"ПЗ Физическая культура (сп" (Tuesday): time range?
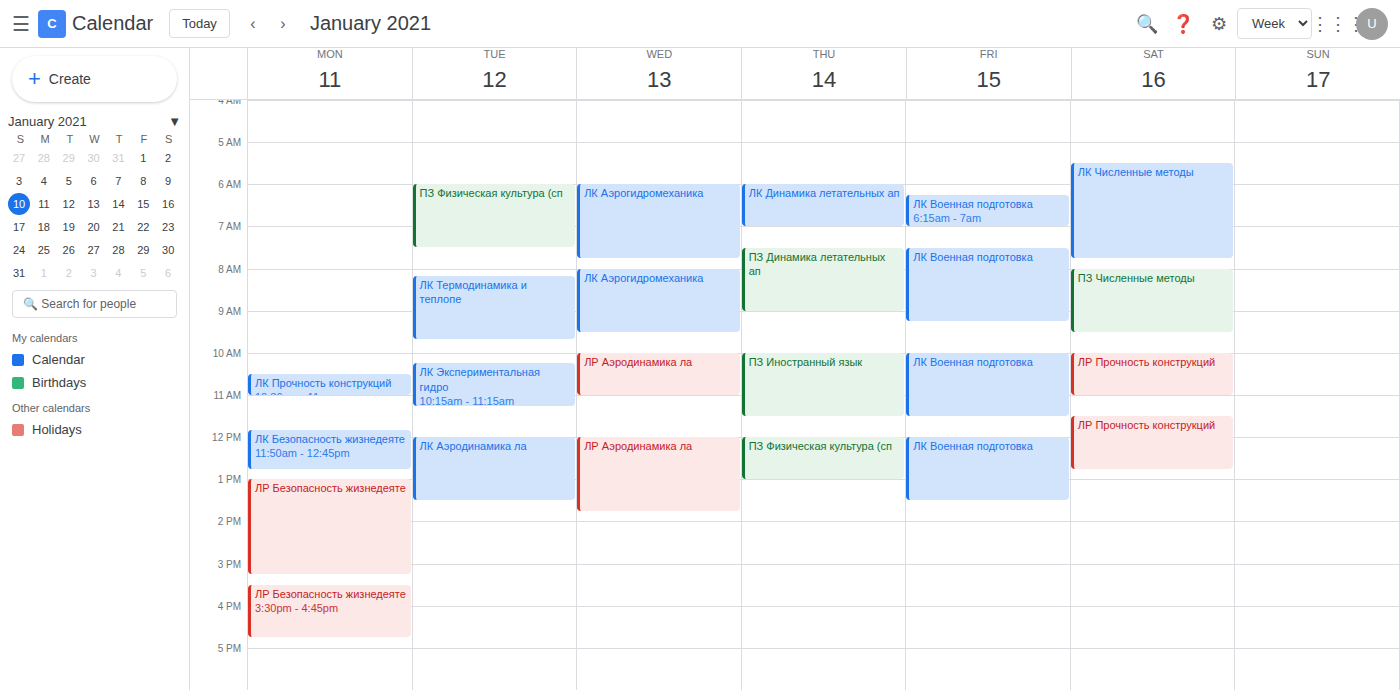
06:00 to 07:30